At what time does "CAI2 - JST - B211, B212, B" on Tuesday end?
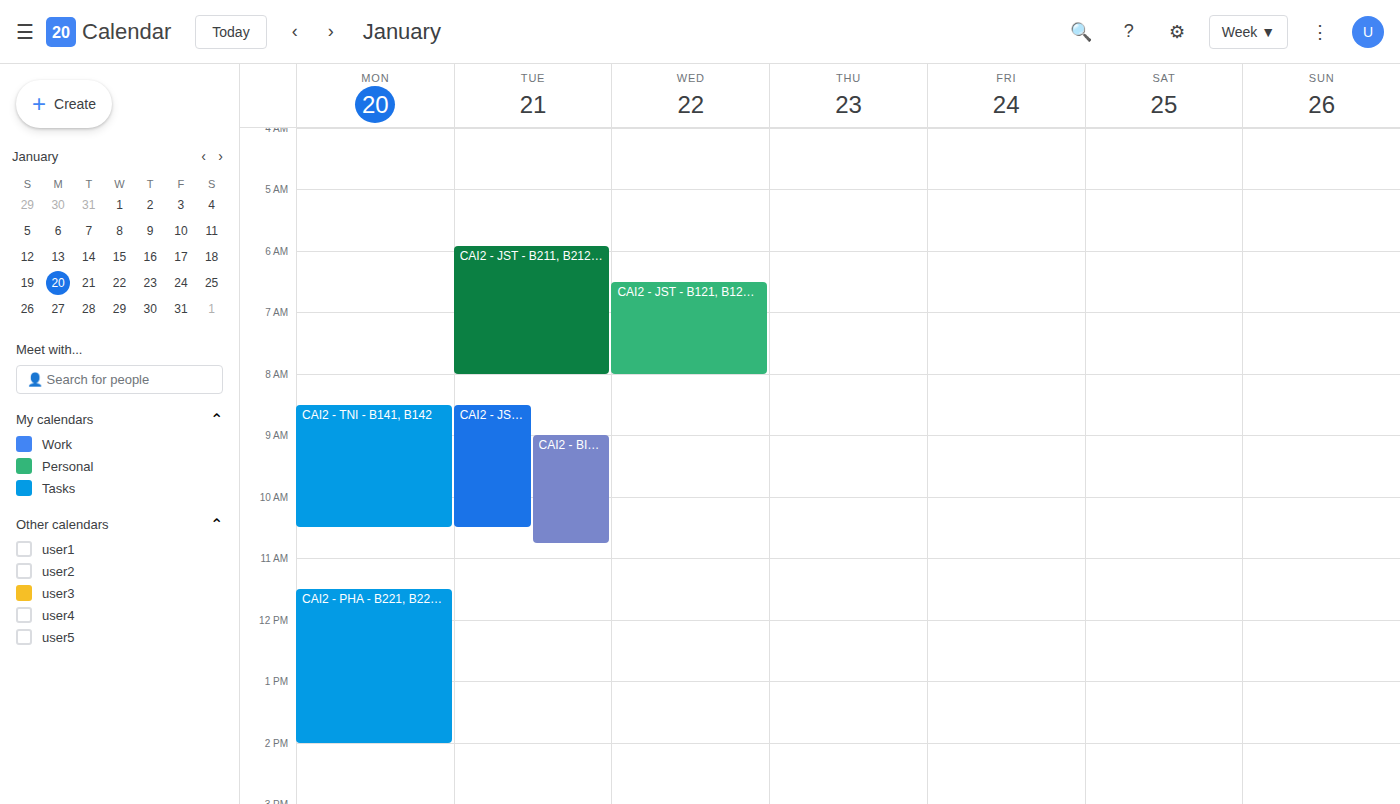
08:00